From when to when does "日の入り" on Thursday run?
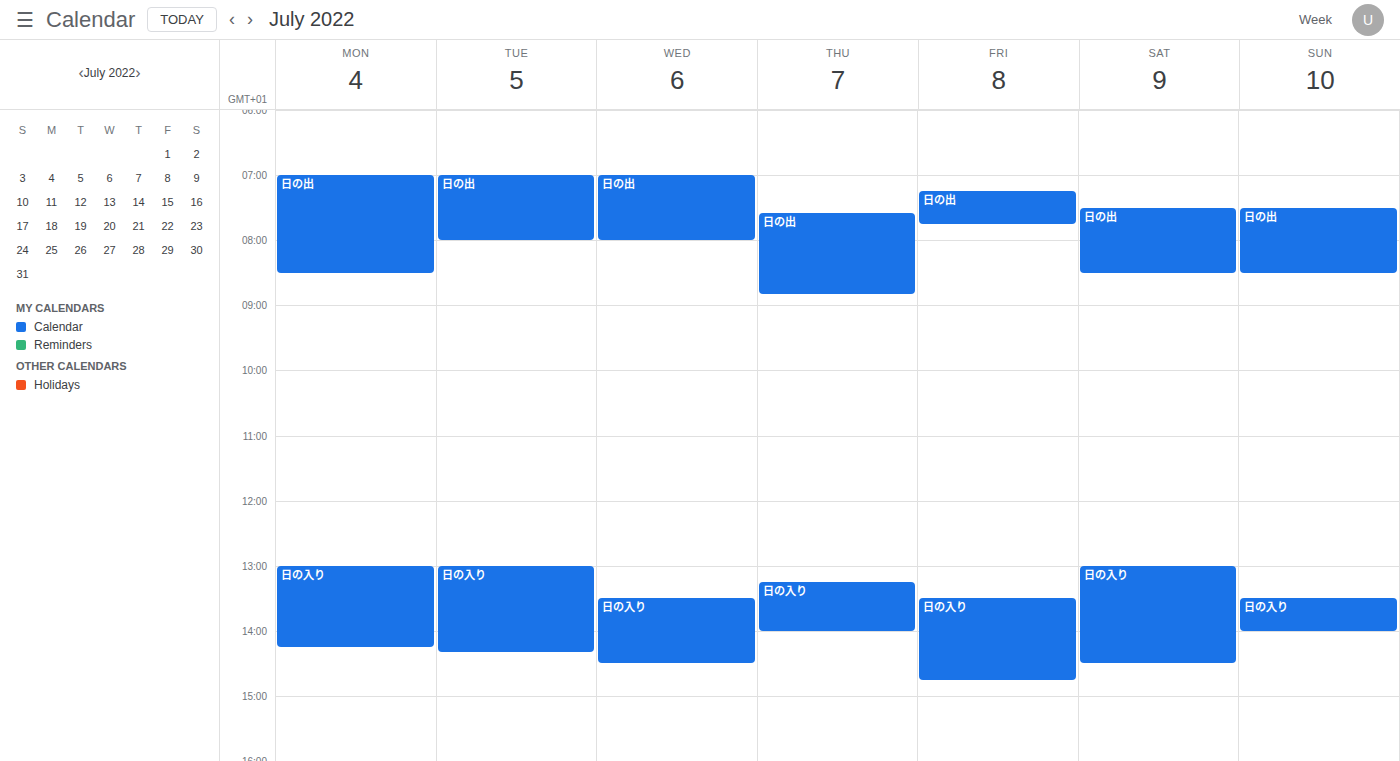
1:15 PM to 2:00 PM